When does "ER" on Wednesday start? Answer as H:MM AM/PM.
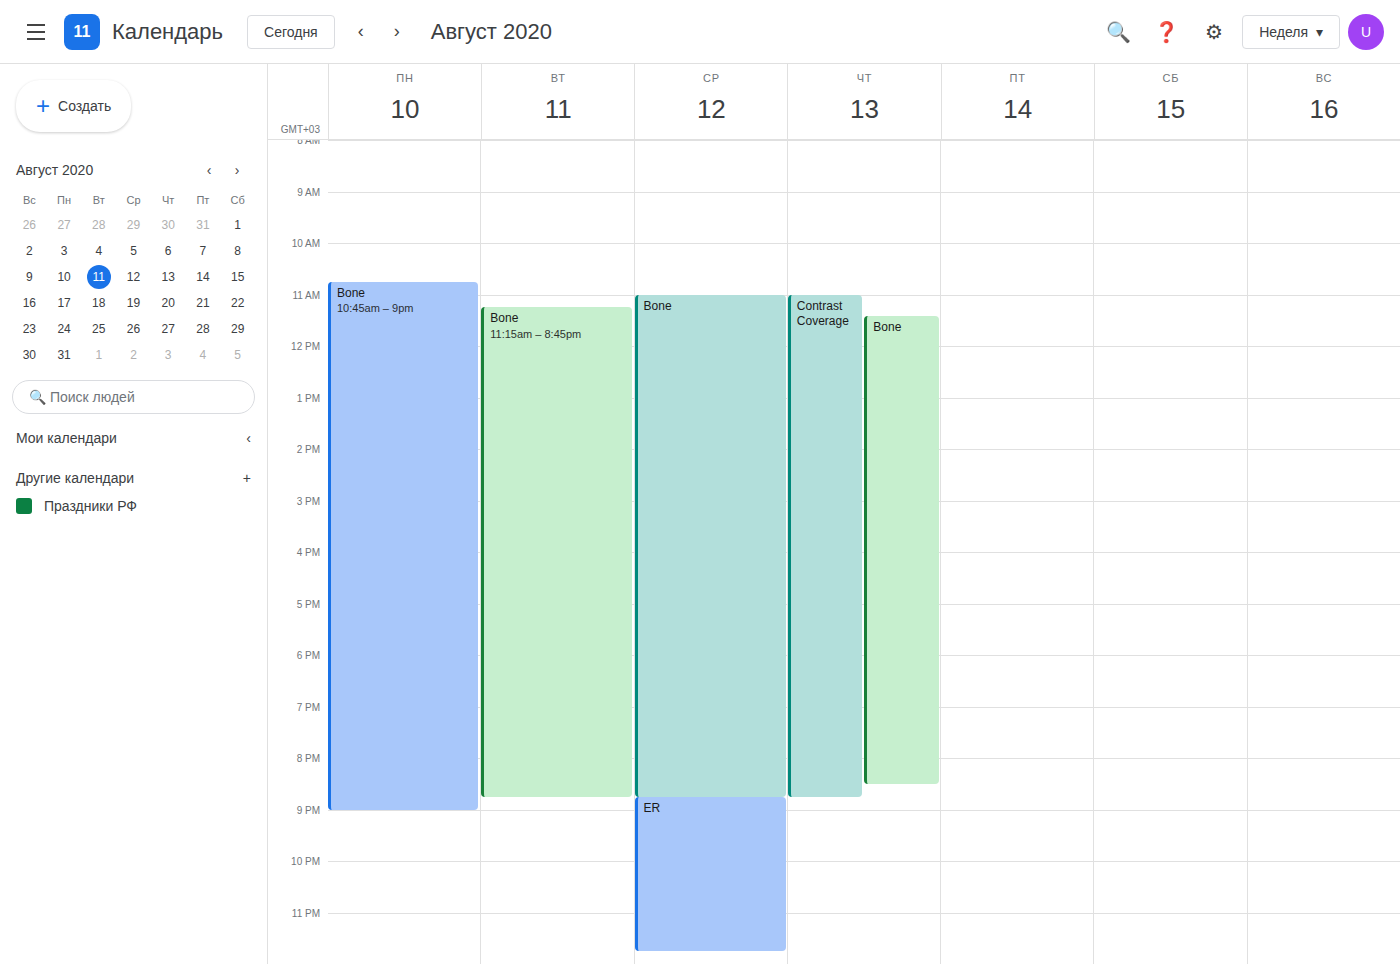
8:45 PM